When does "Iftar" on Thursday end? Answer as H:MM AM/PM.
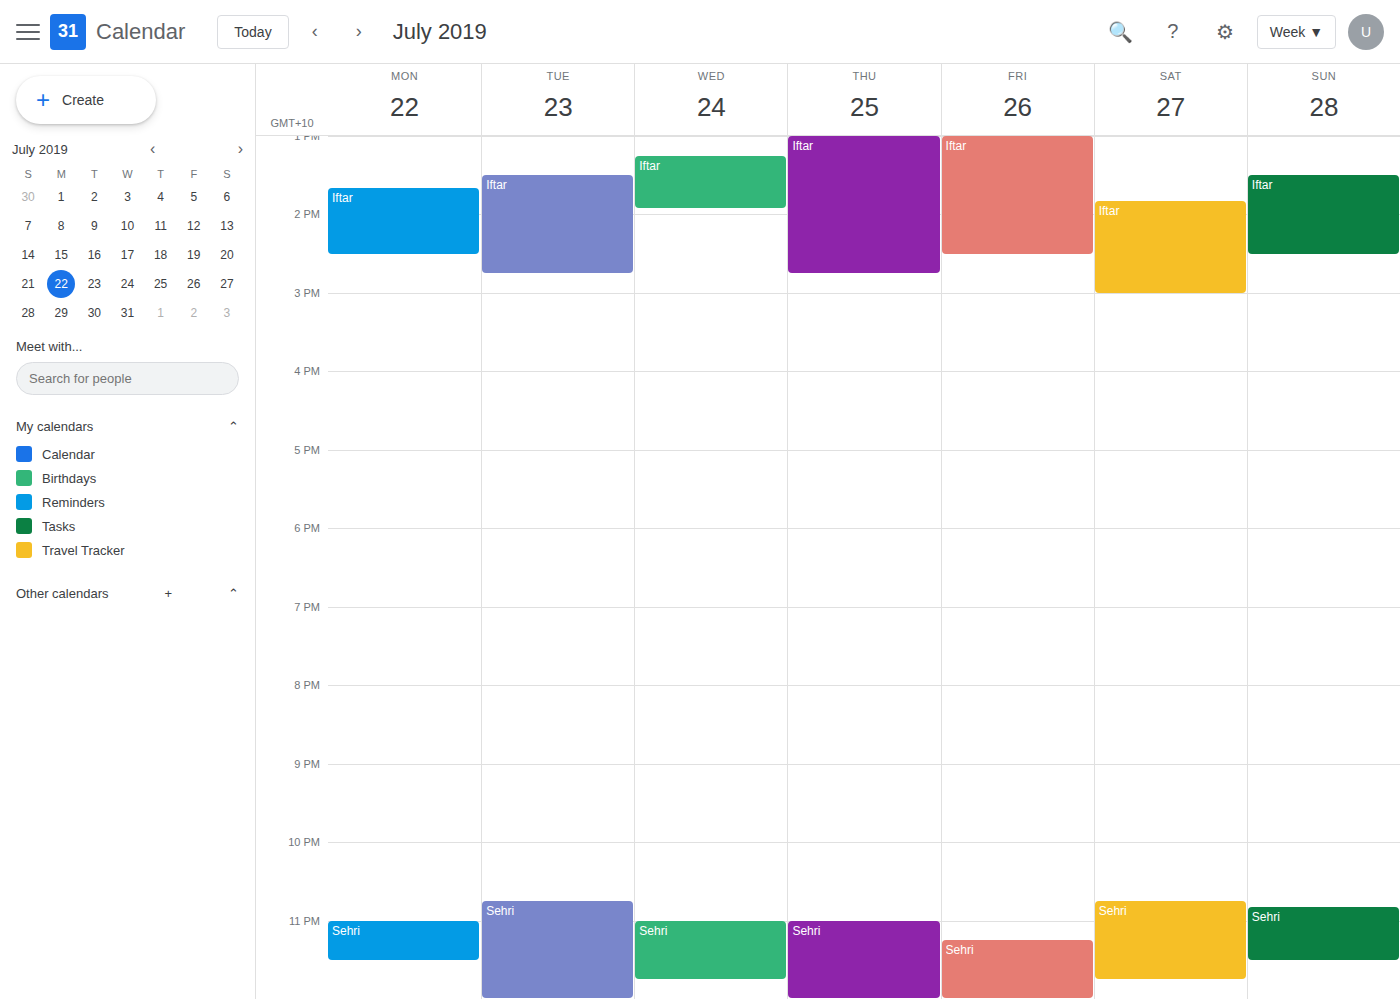
2:45 PM